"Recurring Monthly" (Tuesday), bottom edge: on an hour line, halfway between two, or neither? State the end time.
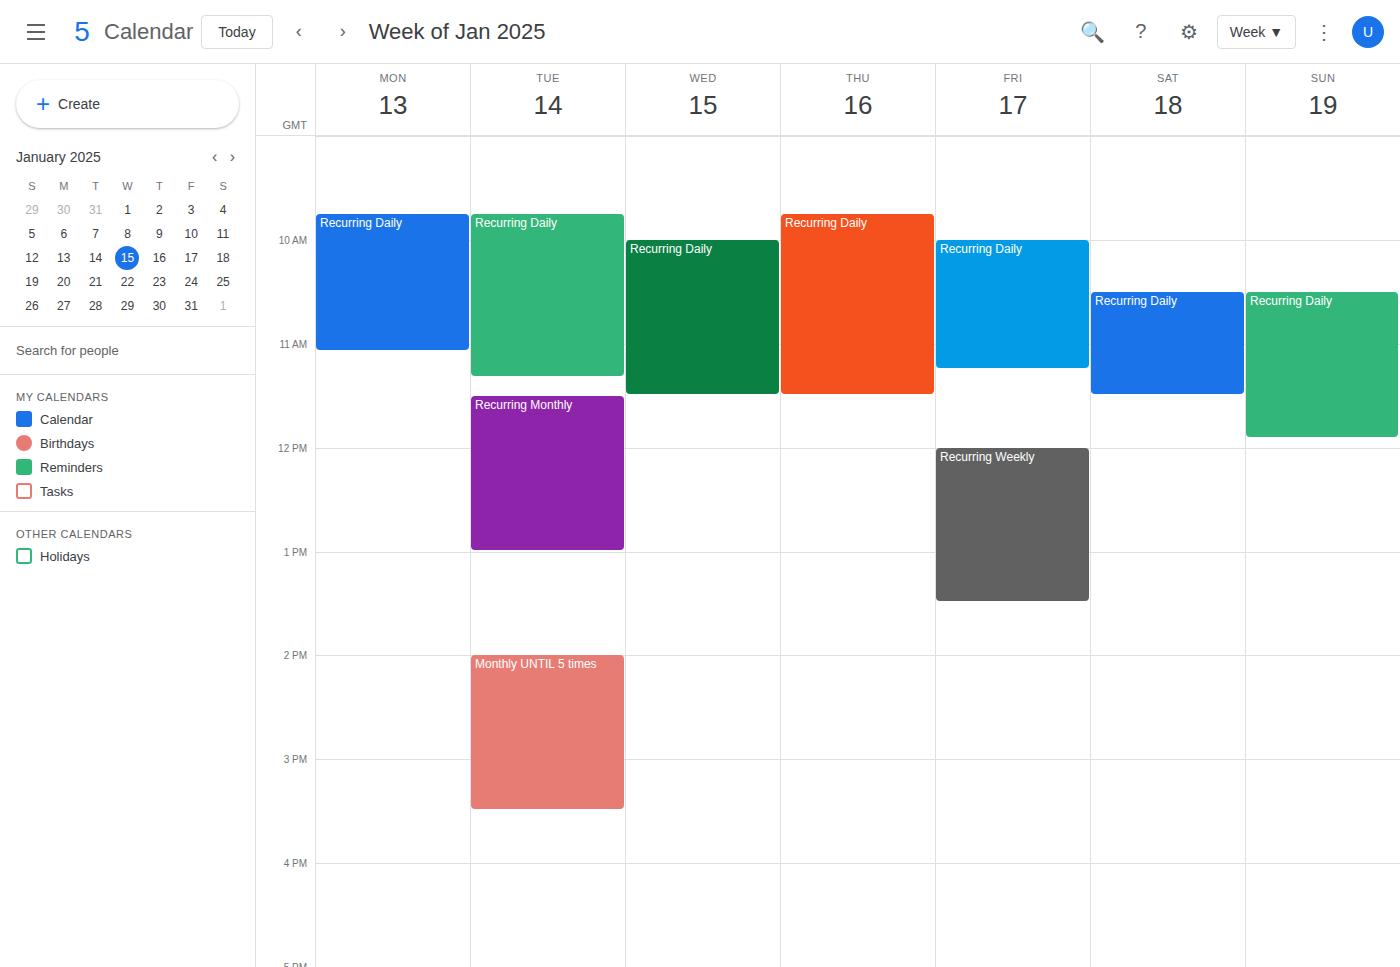
13:00 -- exactly on the 13:00 line.